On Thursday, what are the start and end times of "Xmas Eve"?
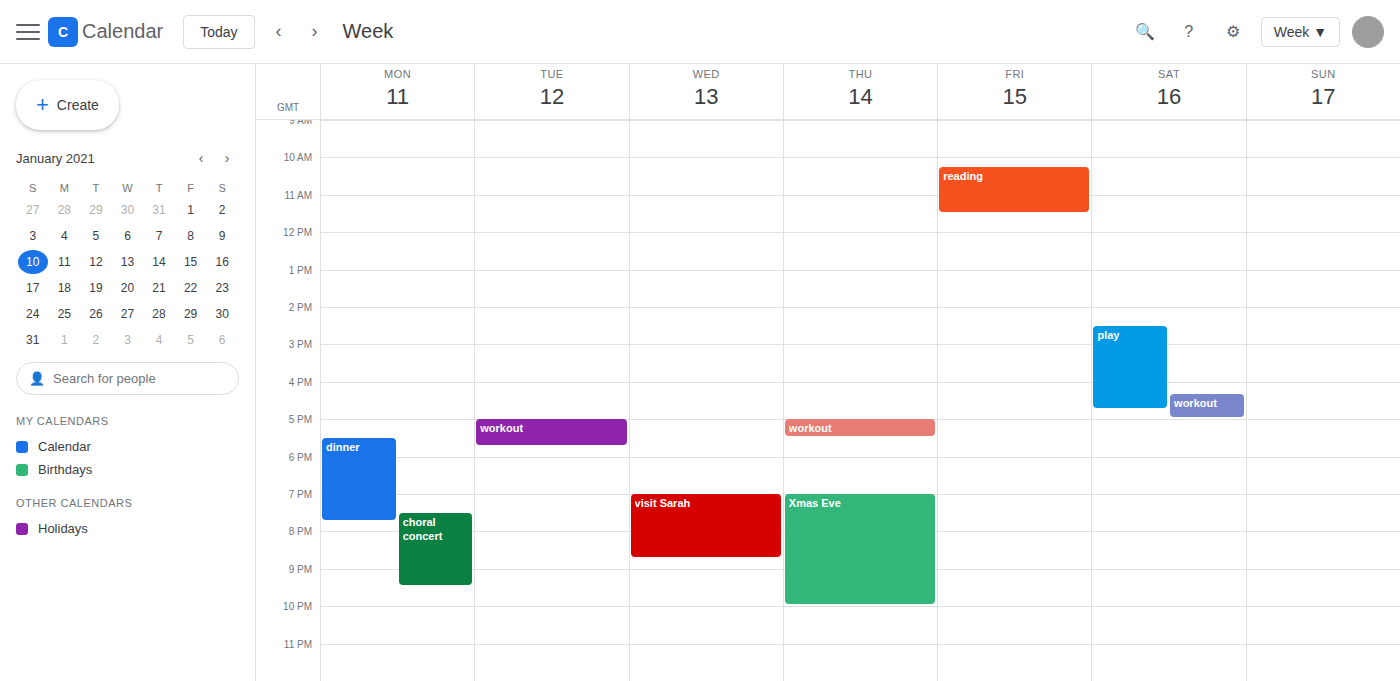
7:00 PM to 10:00 PM